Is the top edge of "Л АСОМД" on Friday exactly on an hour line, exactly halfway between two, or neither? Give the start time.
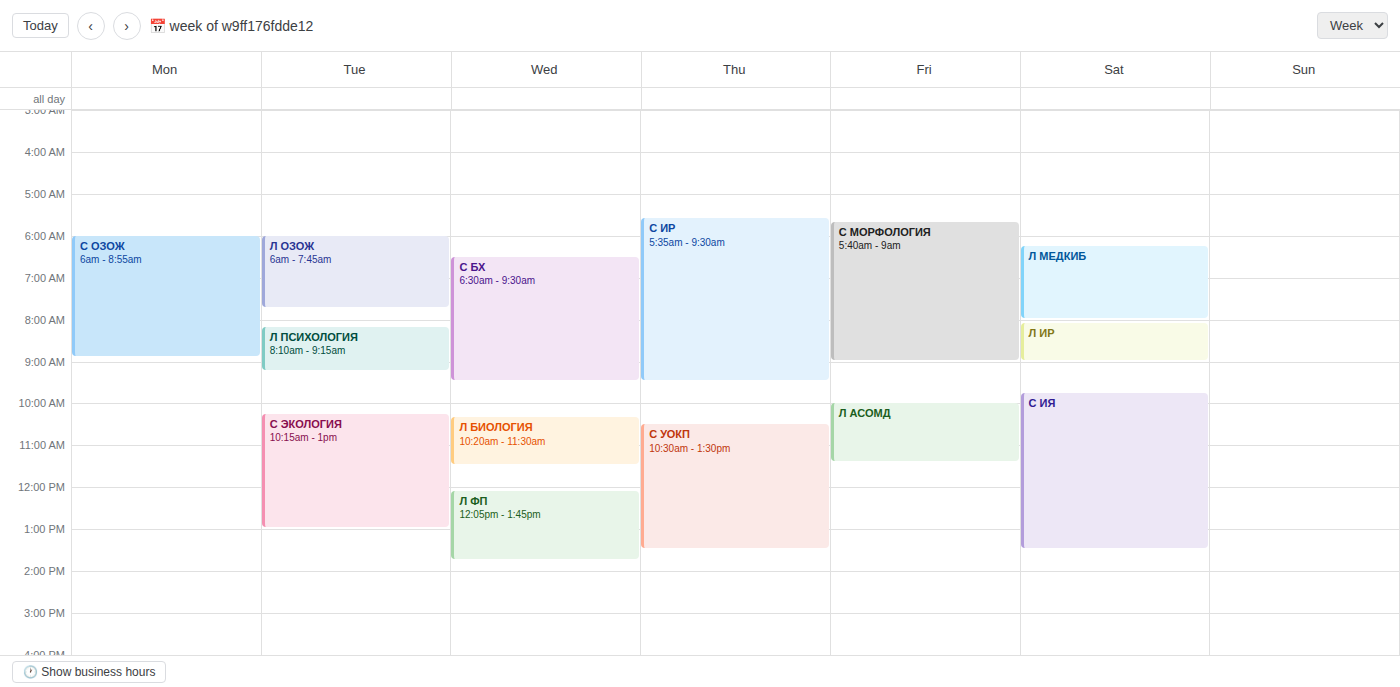
10:00 AM -- exactly on the 10 AM line.